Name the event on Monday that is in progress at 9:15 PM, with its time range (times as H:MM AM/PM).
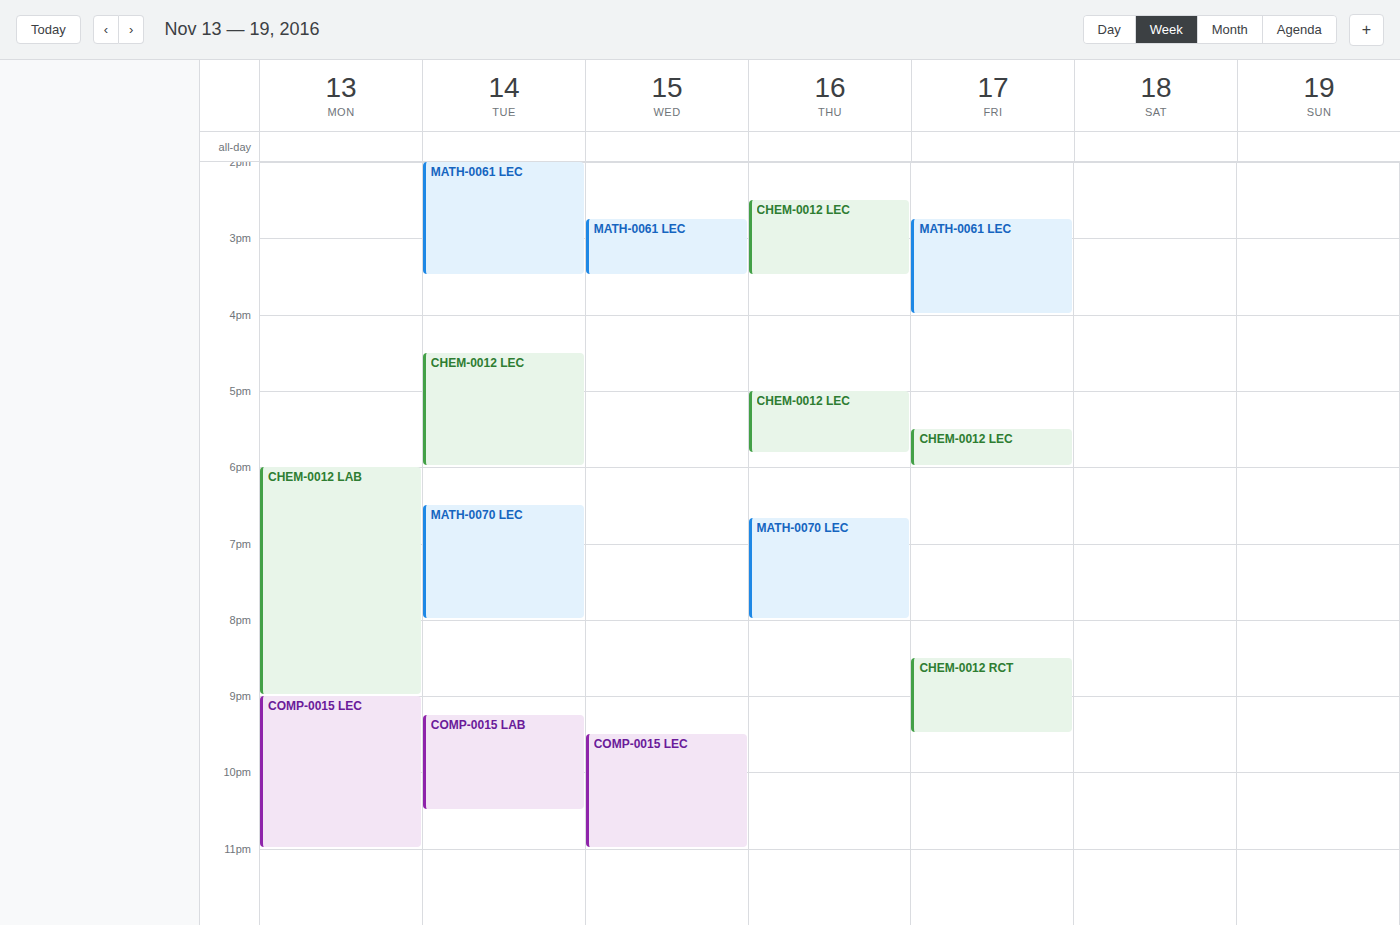
"COMP-0015 LEC", 9:00 PM to 11:00 PM